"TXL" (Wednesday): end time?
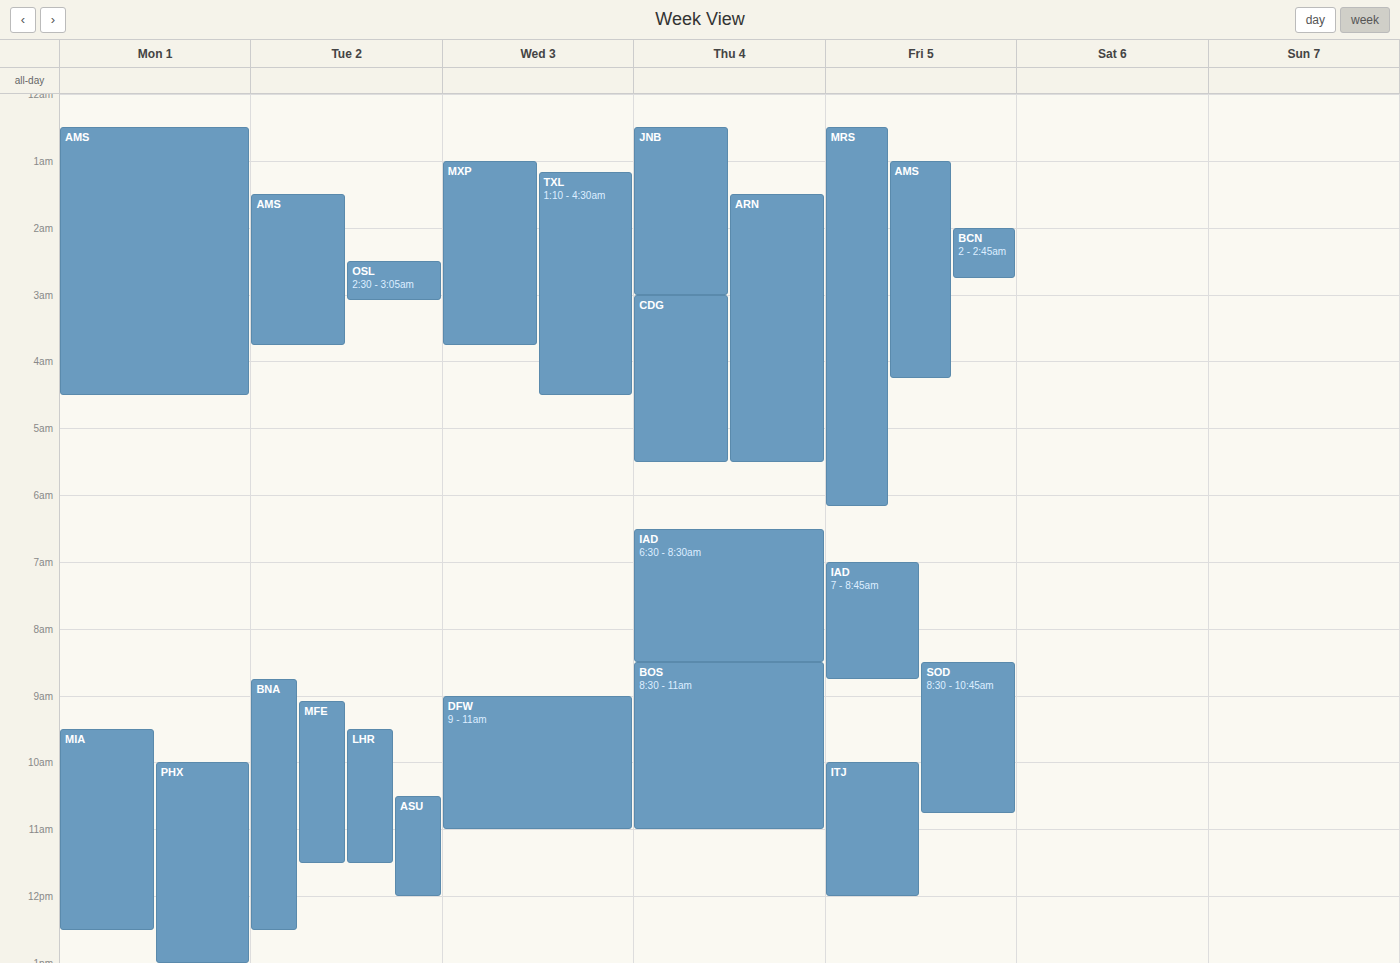
4:30 AM